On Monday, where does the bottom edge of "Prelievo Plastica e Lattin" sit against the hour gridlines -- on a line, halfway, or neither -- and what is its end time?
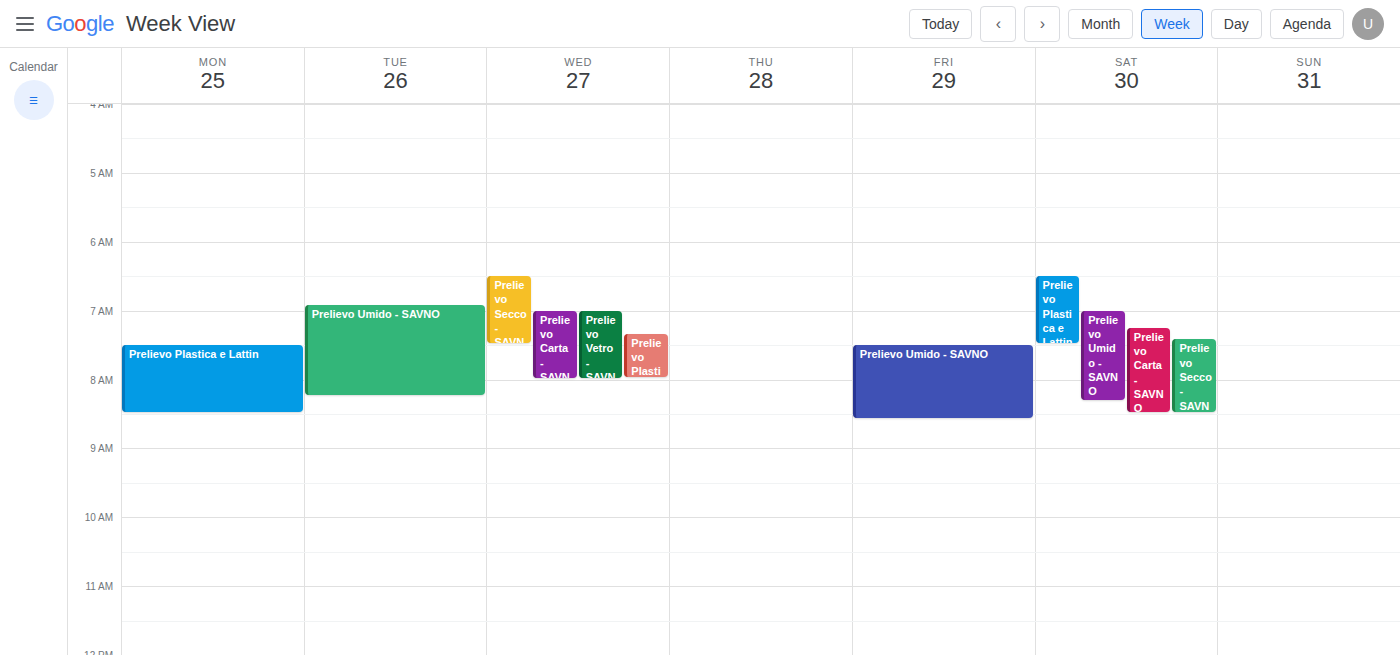
8:30 AM -- halfway between the 8 AM and 9 AM lines.